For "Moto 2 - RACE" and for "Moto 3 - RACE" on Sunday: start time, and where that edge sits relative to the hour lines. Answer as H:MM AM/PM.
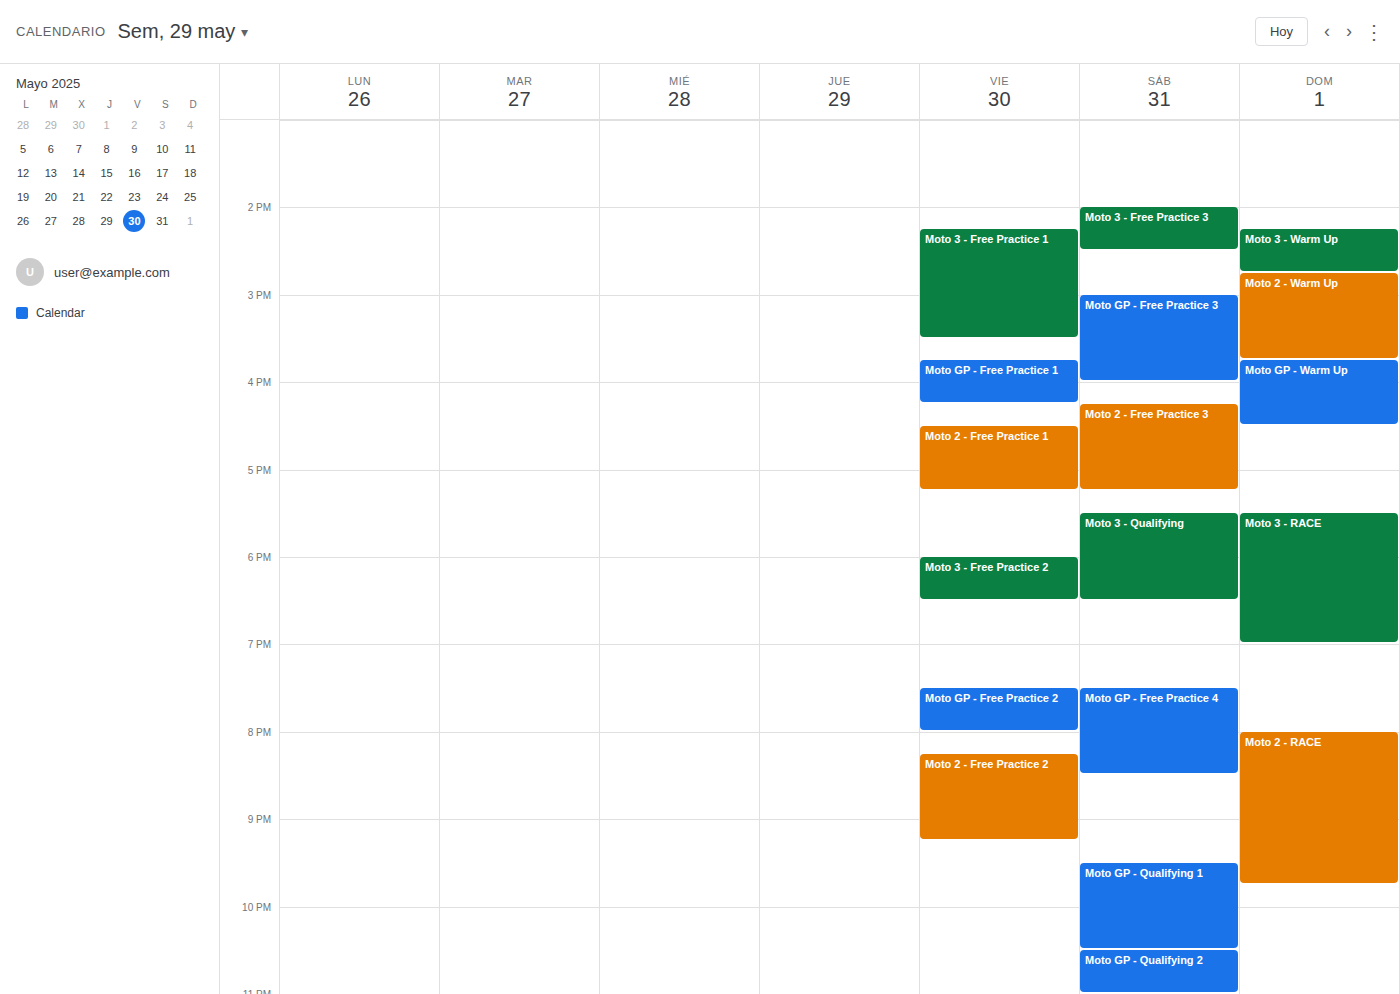
"Moto 2 - RACE": 8:00 PM, exactly on the 8 PM line. "Moto 3 - RACE": 5:30 PM, halfway between the 5 PM and 6 PM lines.